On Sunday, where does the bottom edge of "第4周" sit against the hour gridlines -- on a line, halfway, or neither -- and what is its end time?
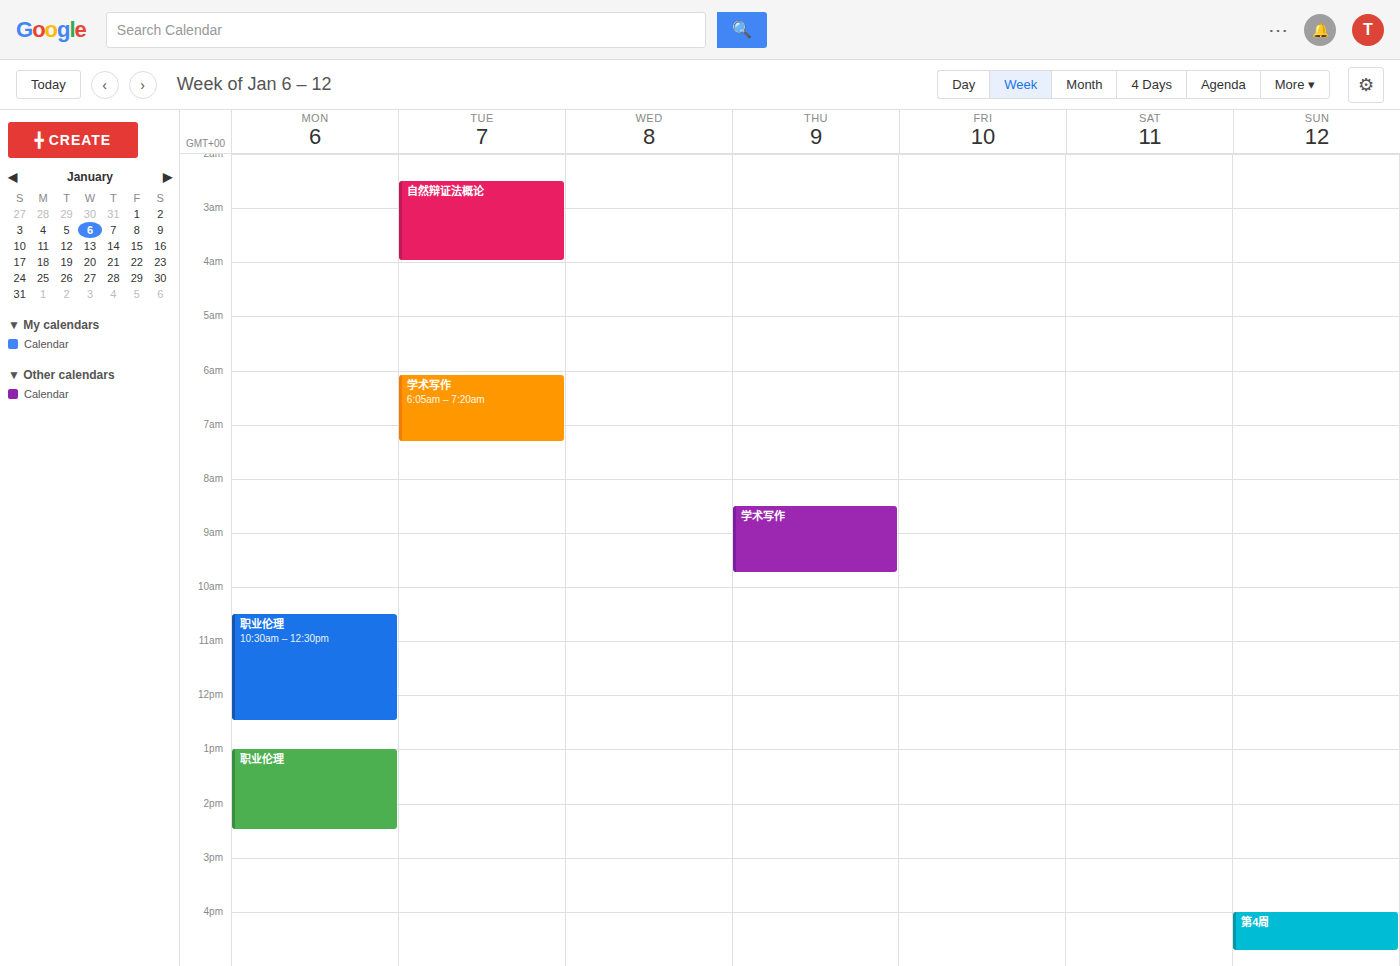
4:45 PM -- neither: three quarters of the way from the 4 PM line to the 5 PM line.